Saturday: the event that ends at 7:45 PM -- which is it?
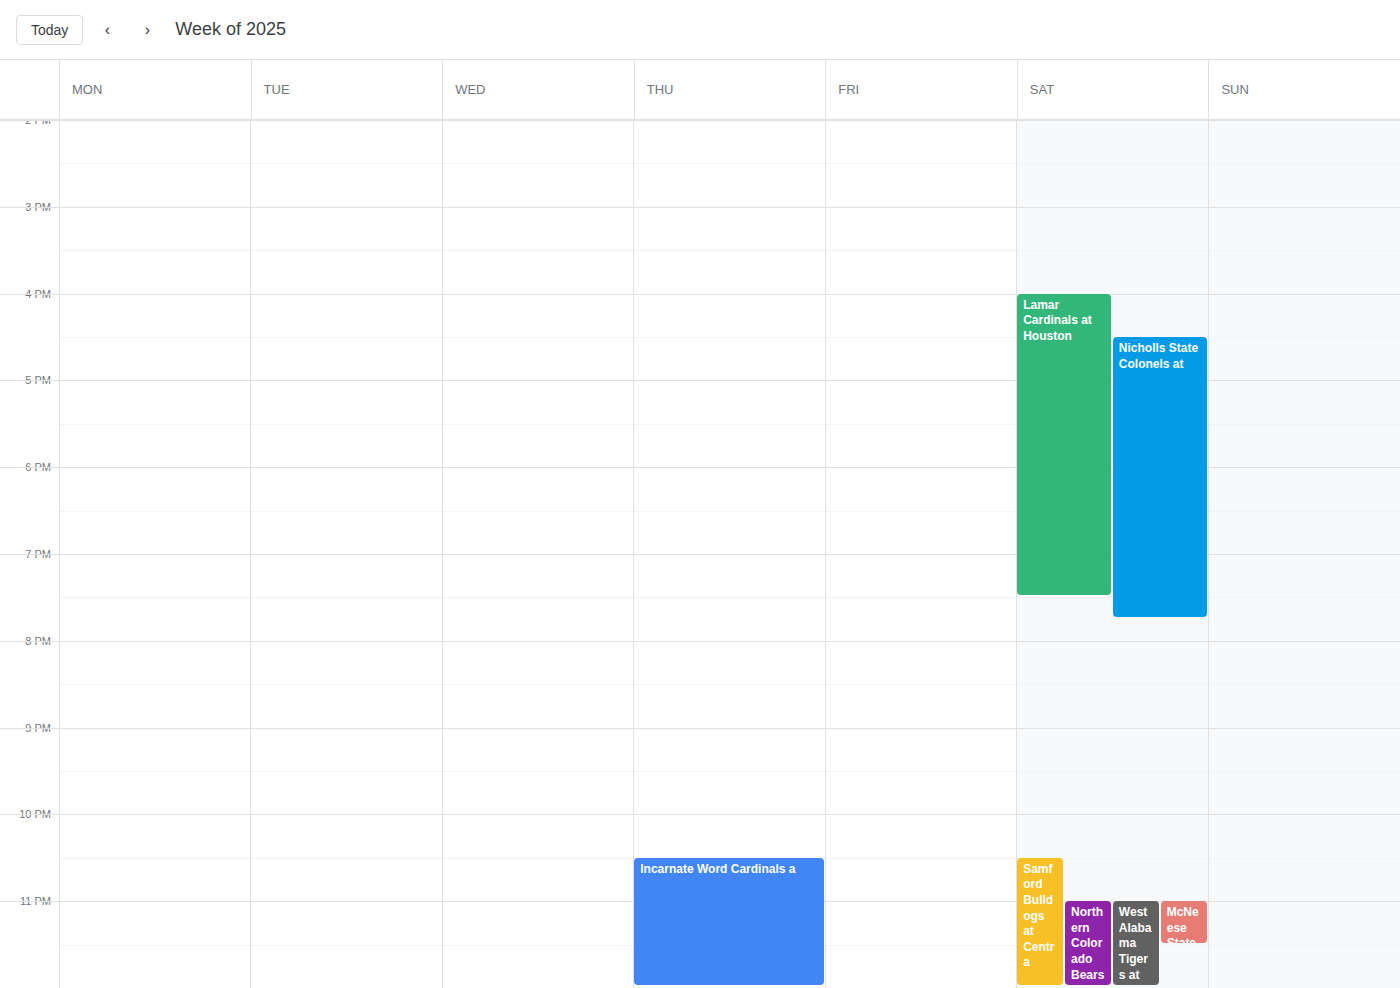
"Nicholls State Colonels at"